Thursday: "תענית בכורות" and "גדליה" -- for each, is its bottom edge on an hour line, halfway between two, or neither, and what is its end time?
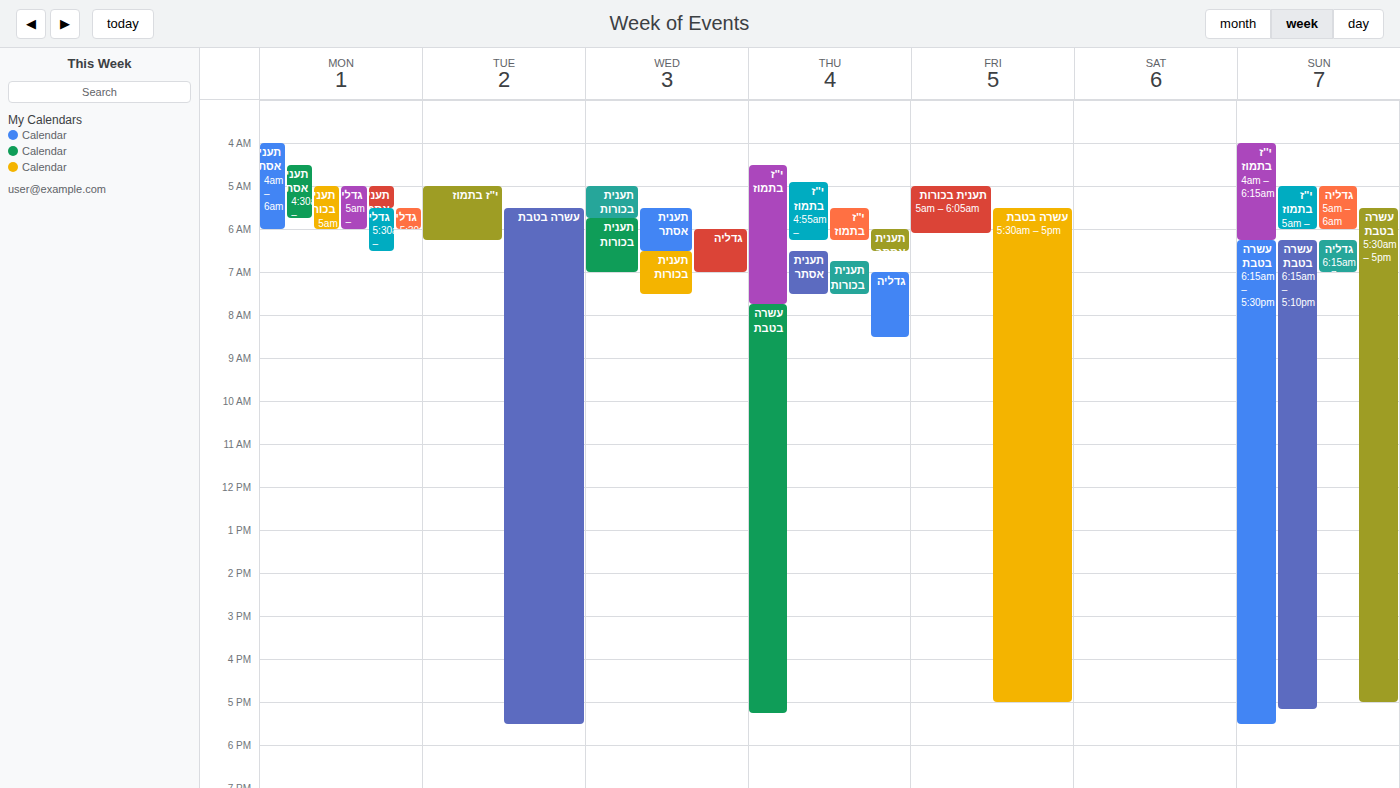
"תענית בכורות": 7:30 AM, halfway between the 7 AM and 8 AM lines. "גדליה": 8:30 AM, halfway between the 8 AM and 9 AM lines.